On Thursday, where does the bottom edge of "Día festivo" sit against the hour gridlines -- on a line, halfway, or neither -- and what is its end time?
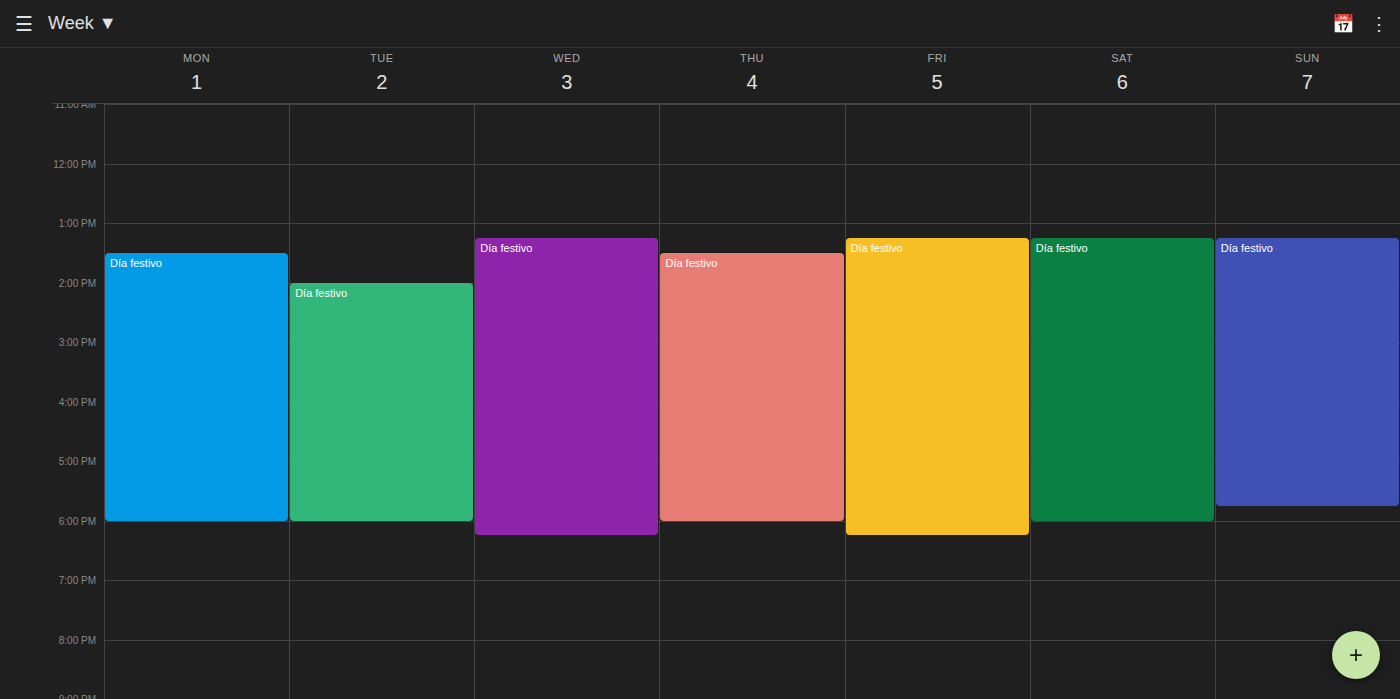
6:00 PM -- exactly on the 6 PM line.